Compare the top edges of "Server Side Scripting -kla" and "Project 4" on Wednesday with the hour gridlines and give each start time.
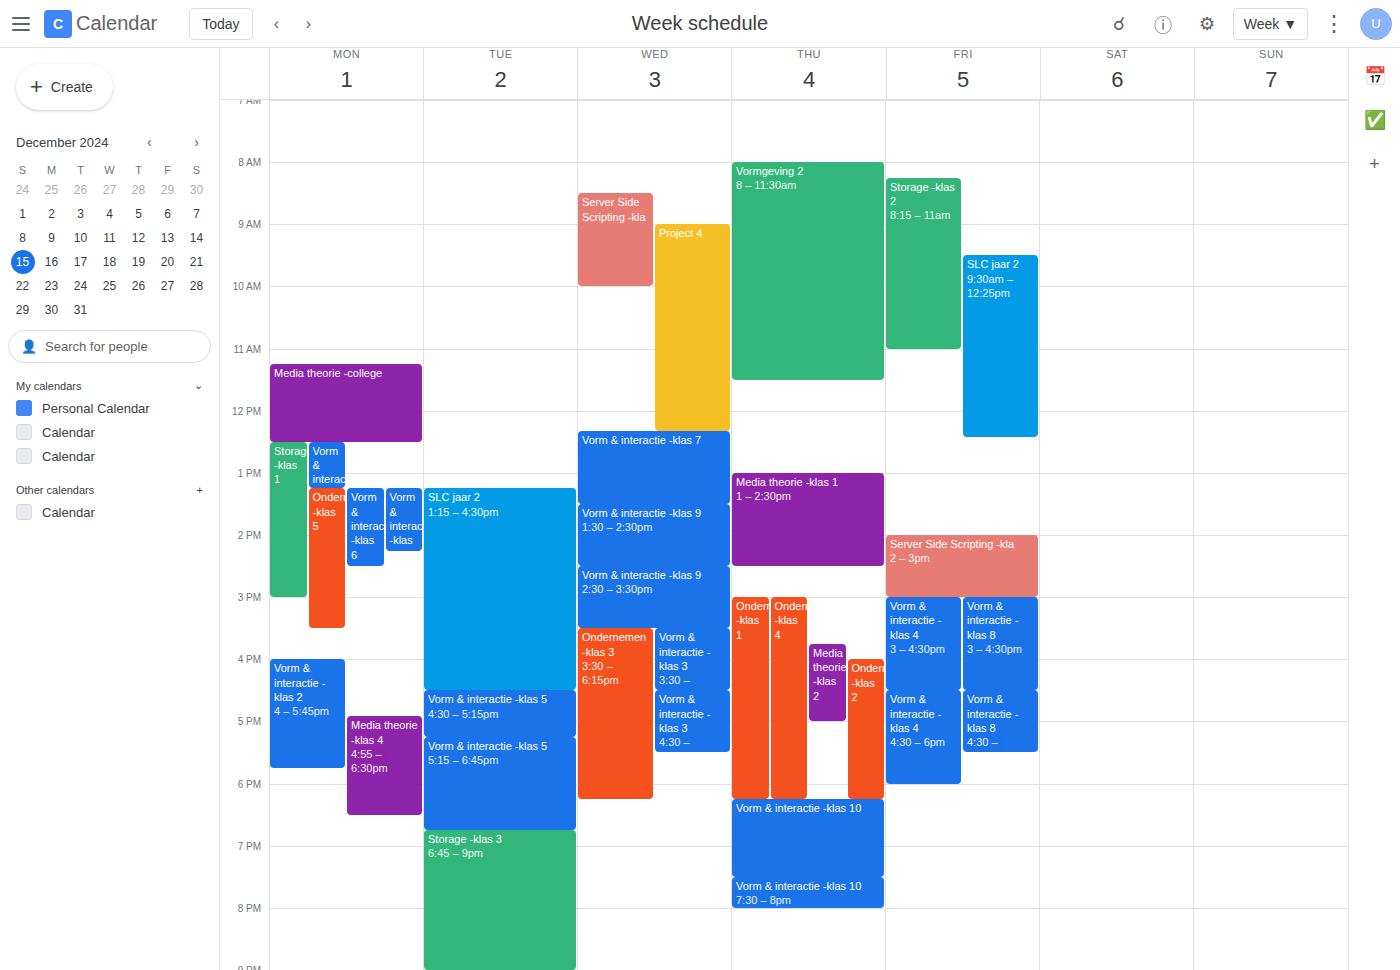
"Server Side Scripting -kla": 8:30 AM, halfway between the 8 AM and 9 AM lines. "Project 4": 9:00 AM, exactly on the 9 AM line.